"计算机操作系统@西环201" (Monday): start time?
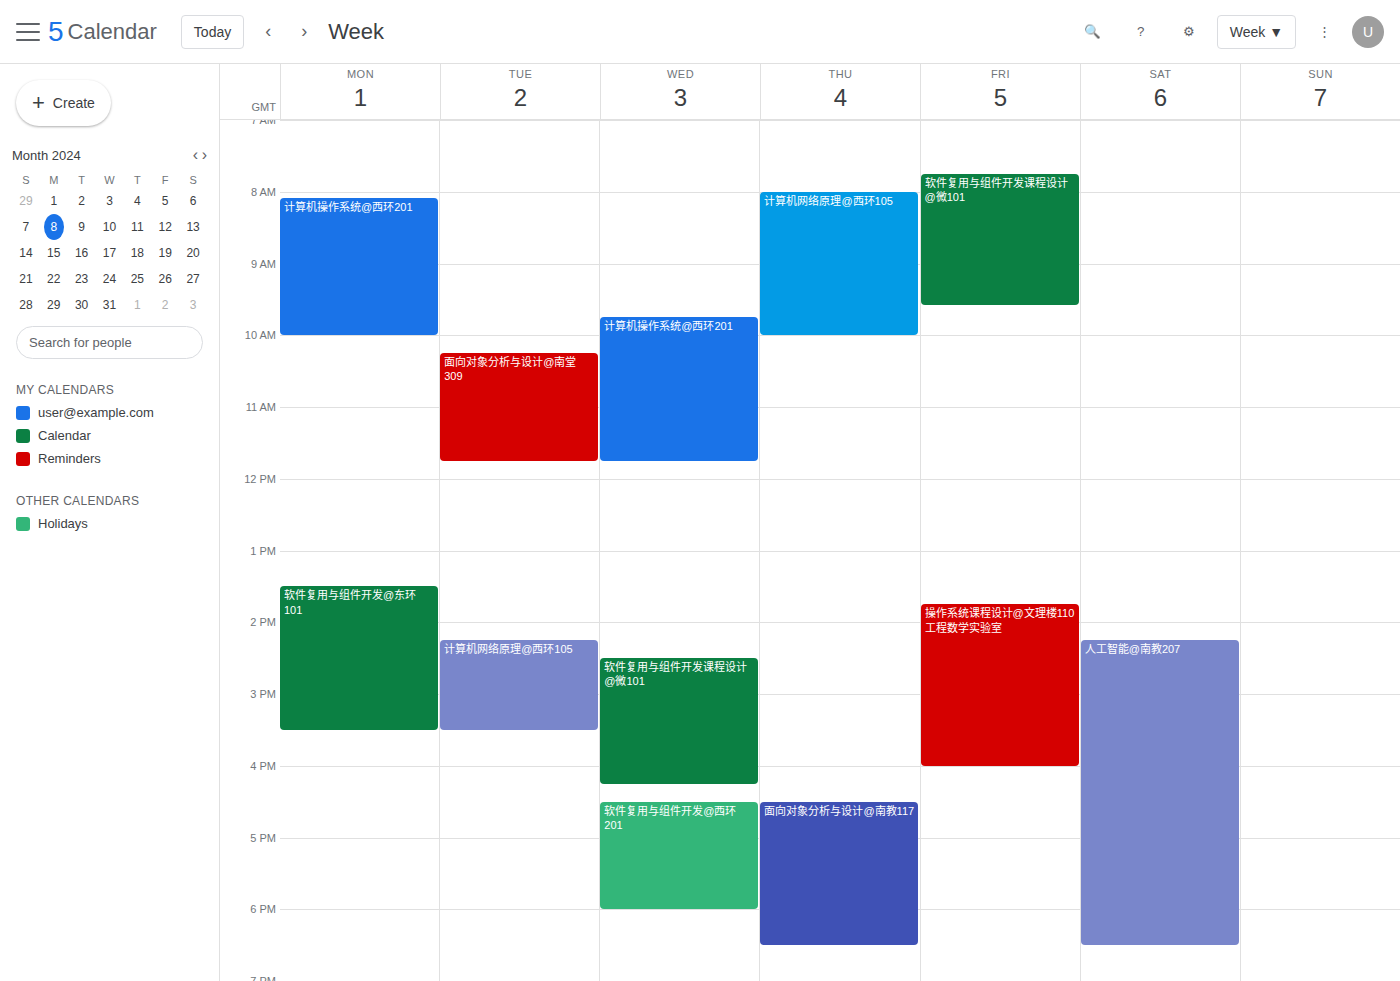
8:05 AM